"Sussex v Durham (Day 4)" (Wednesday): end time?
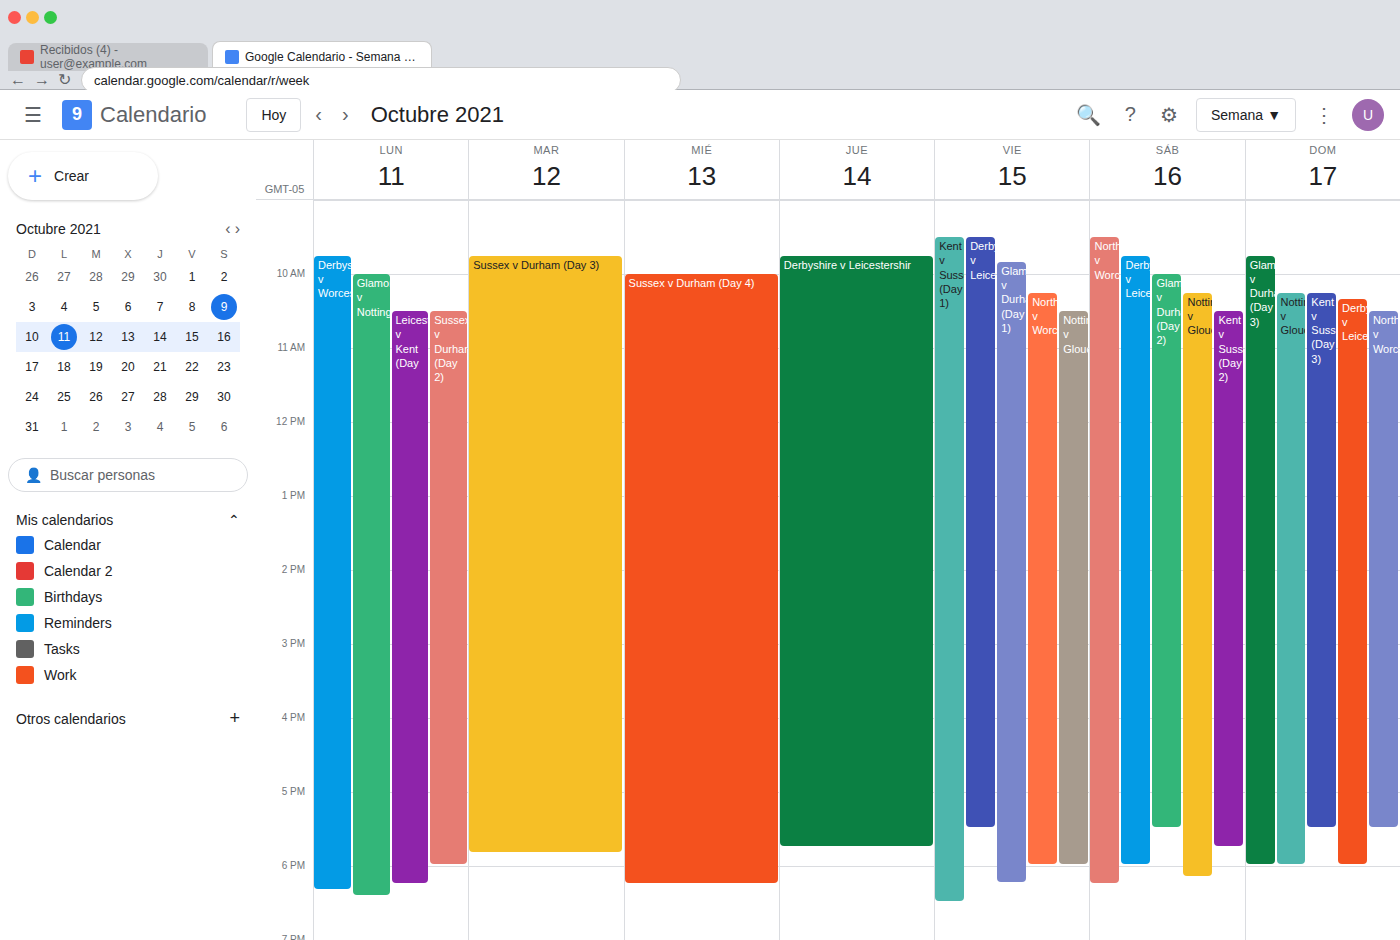
18:15